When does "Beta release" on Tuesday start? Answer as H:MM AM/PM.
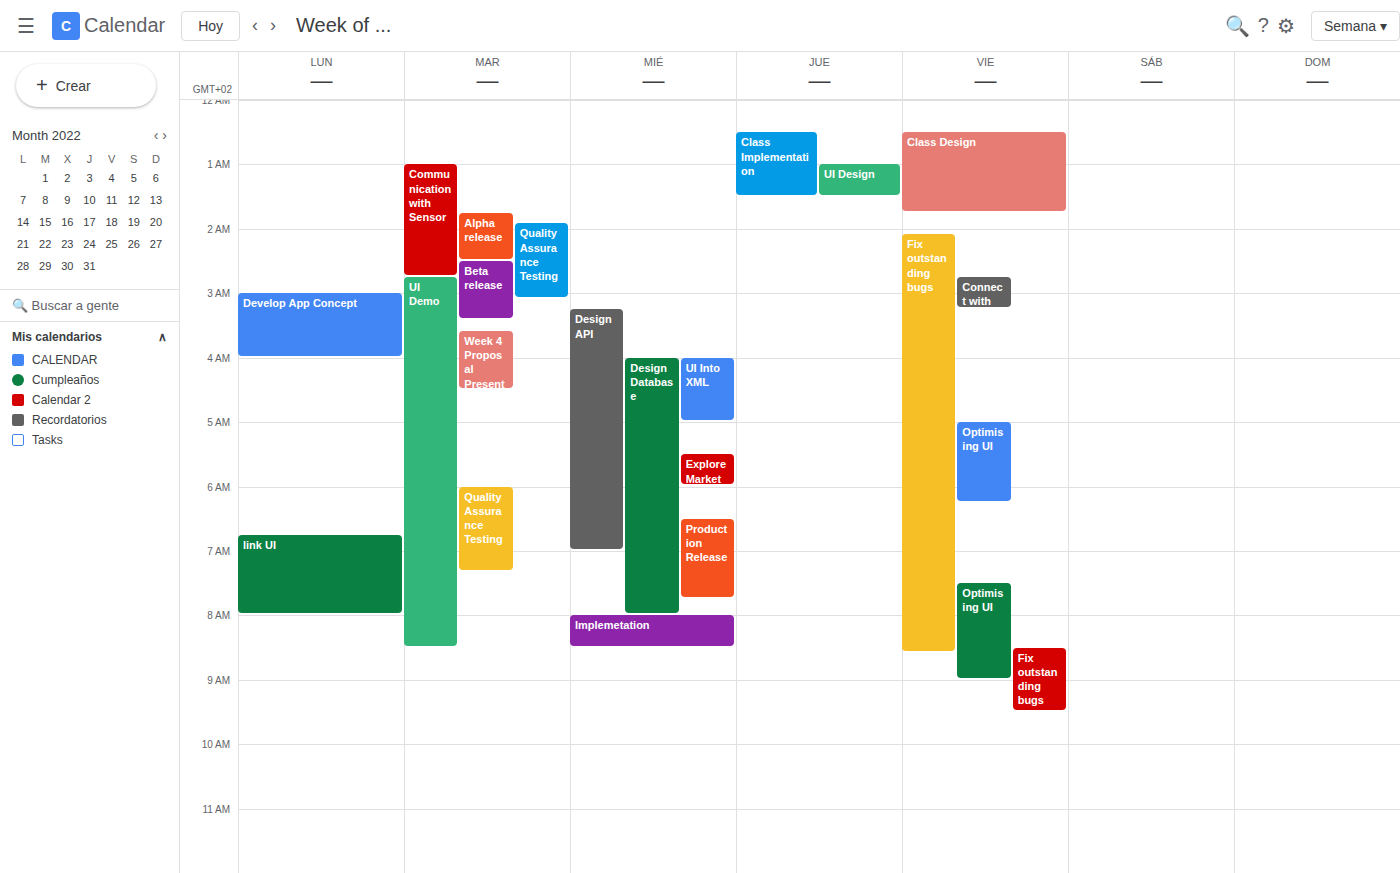
2:30 AM